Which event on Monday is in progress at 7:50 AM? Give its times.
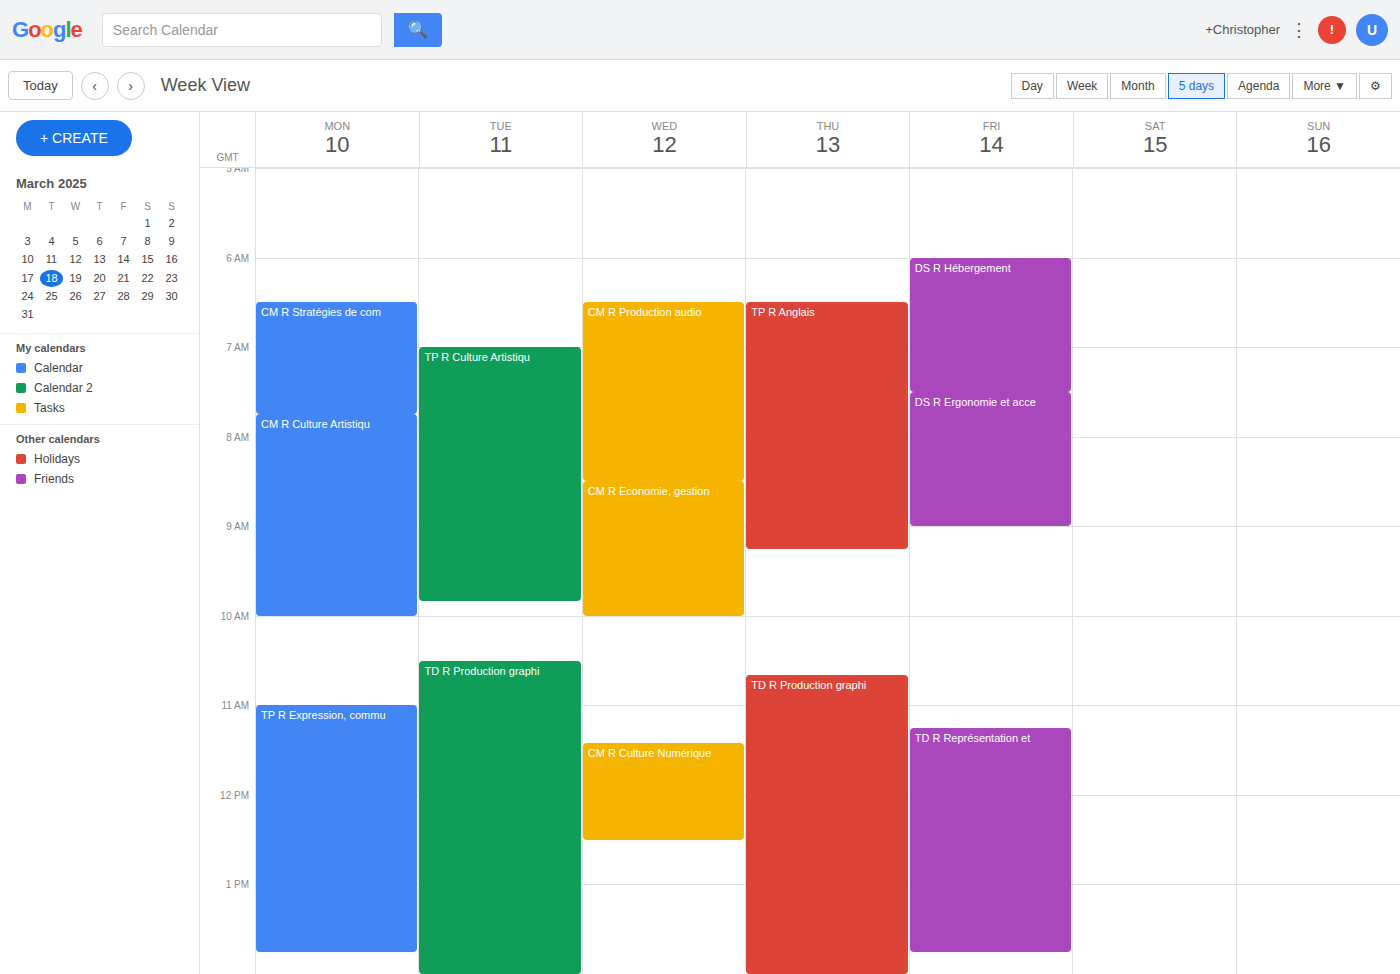
"CM R Culture Artistiqu", 7:45 AM to 10:00 AM